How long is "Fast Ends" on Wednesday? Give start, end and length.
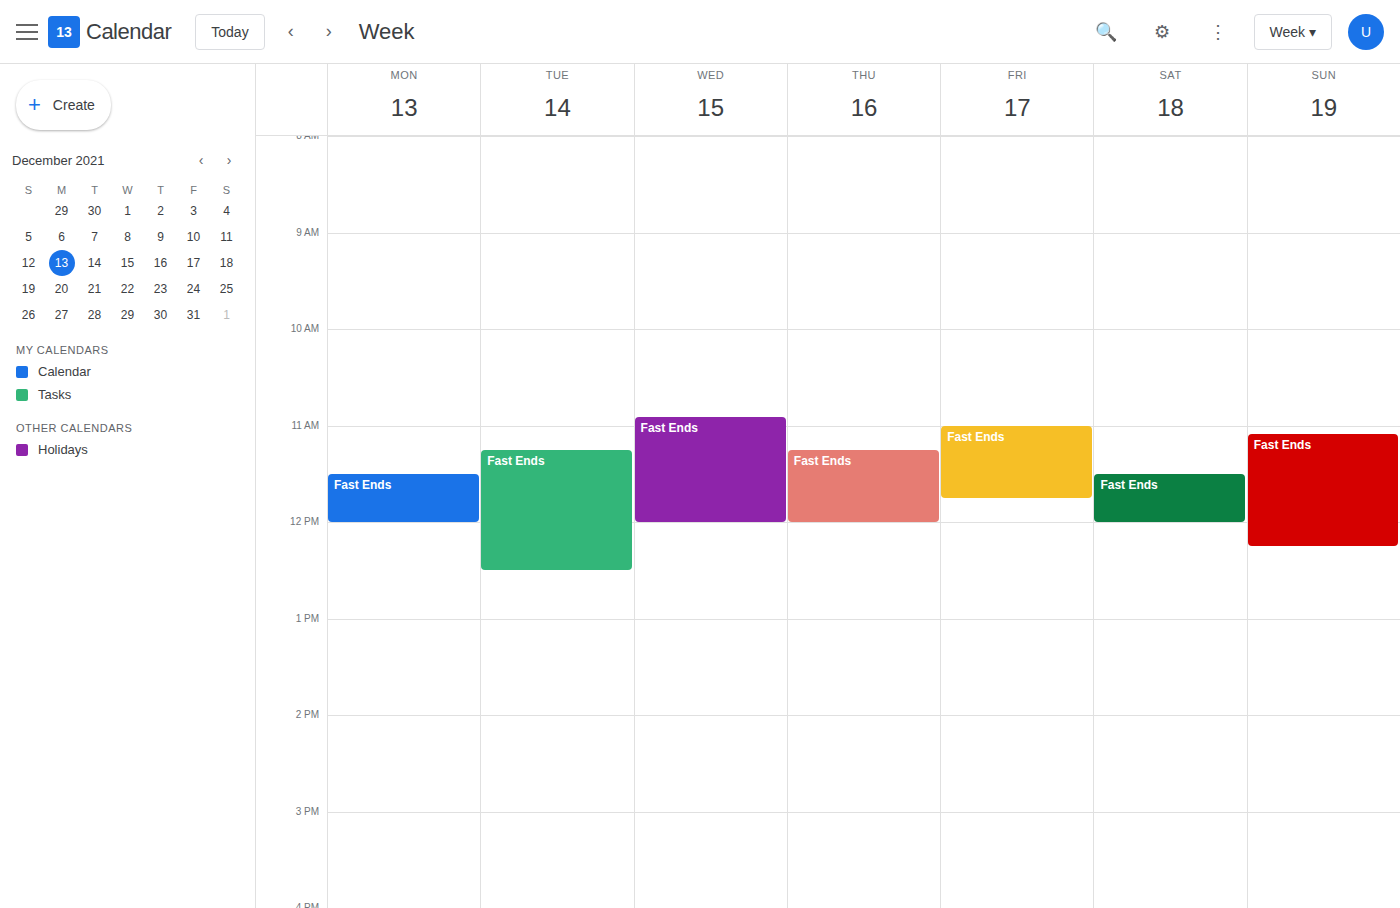
10:55 AM to 12:00 PM, 1 hour 5 minutes